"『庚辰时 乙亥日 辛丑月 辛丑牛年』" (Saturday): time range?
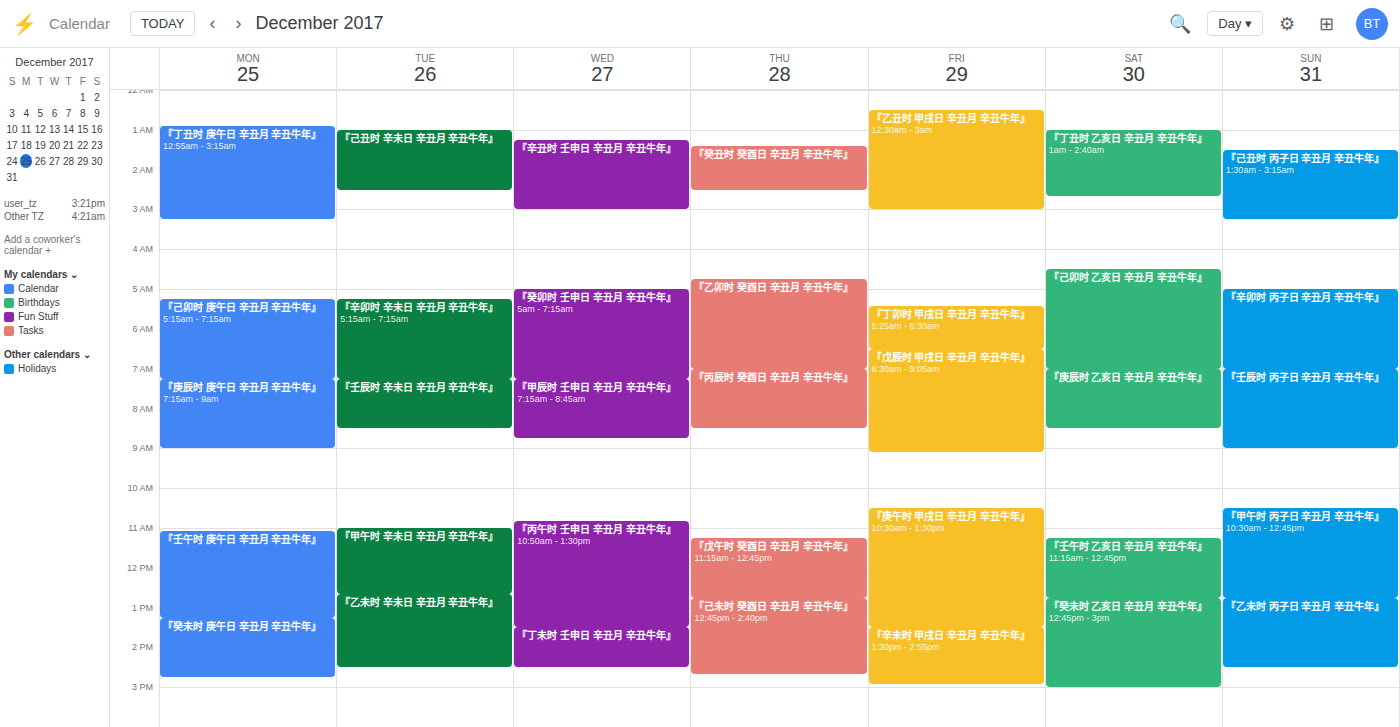
7:00 AM to 8:30 AM